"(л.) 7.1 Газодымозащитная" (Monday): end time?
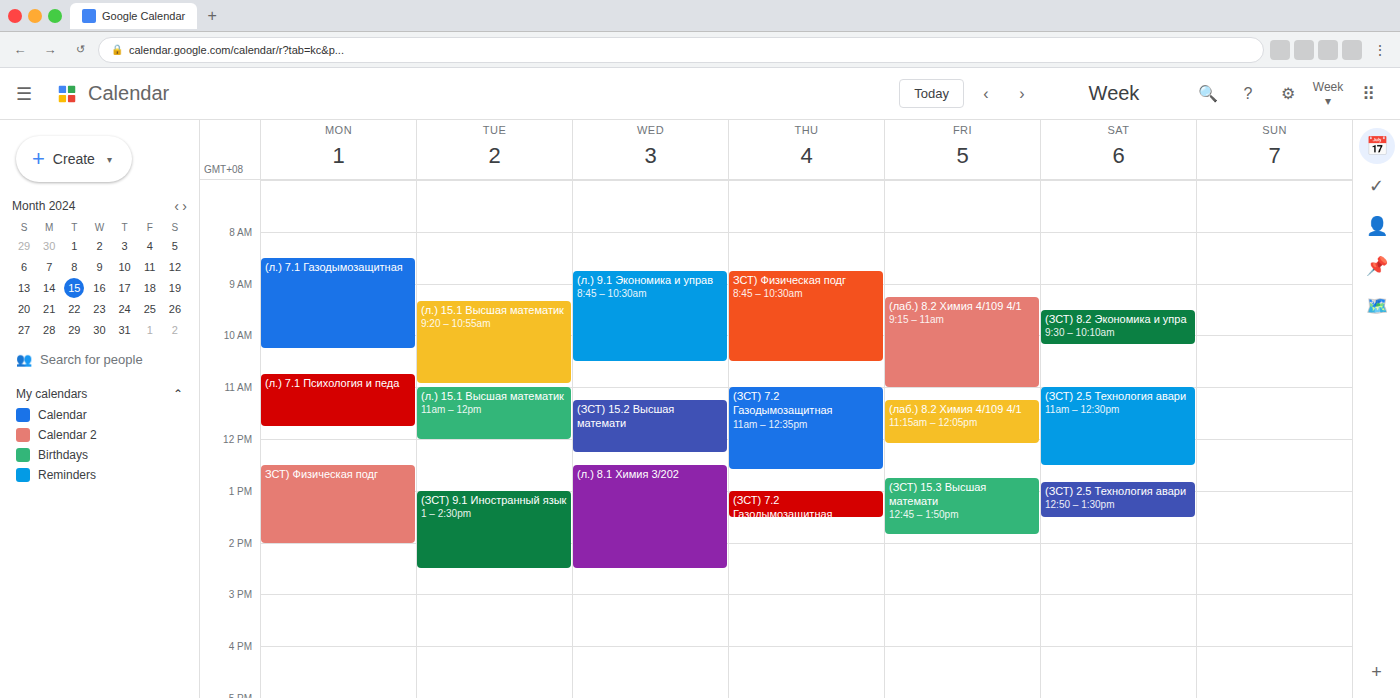
10:15